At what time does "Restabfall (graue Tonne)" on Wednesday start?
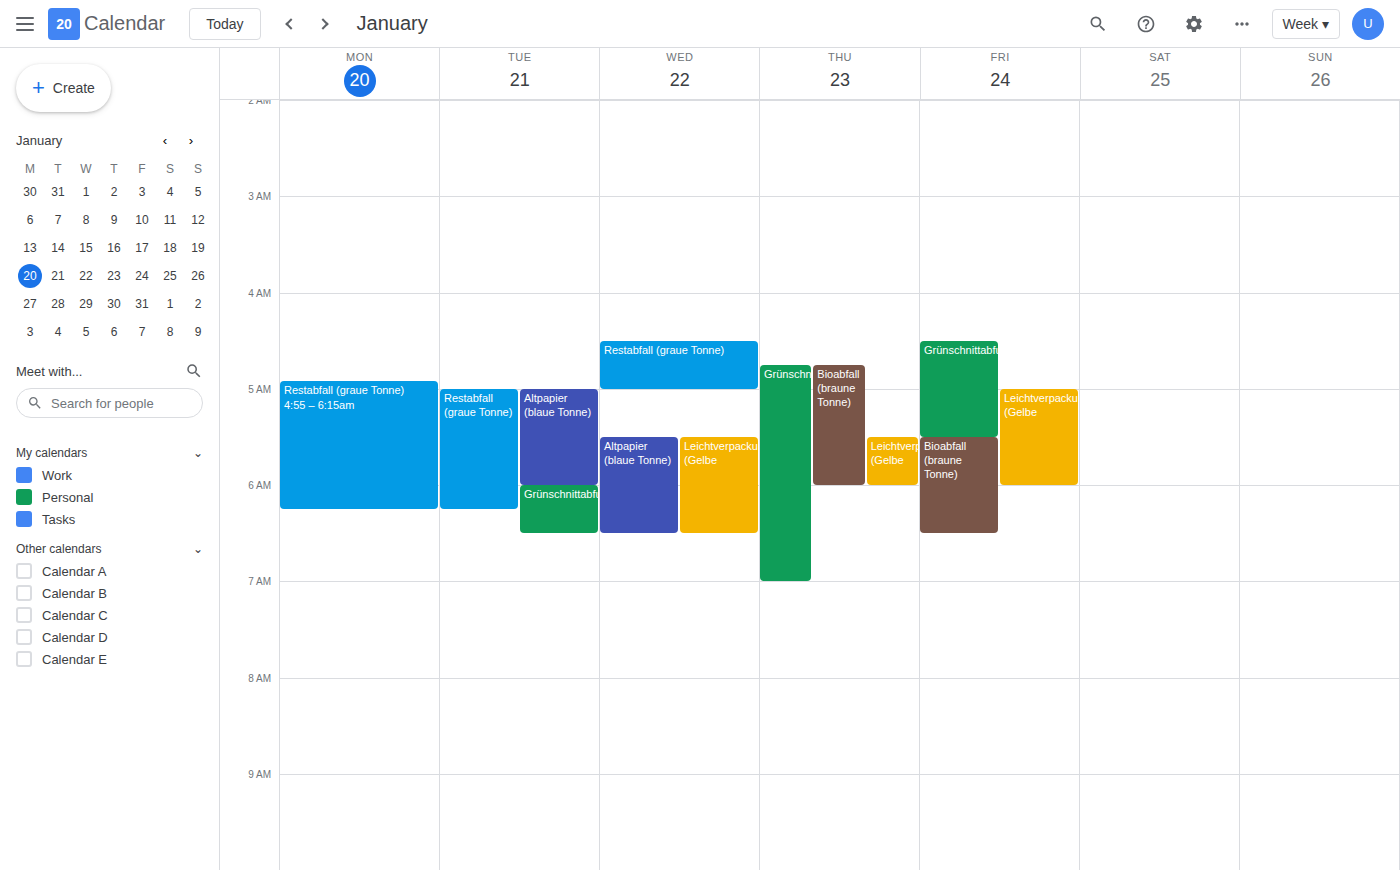
4:30 AM